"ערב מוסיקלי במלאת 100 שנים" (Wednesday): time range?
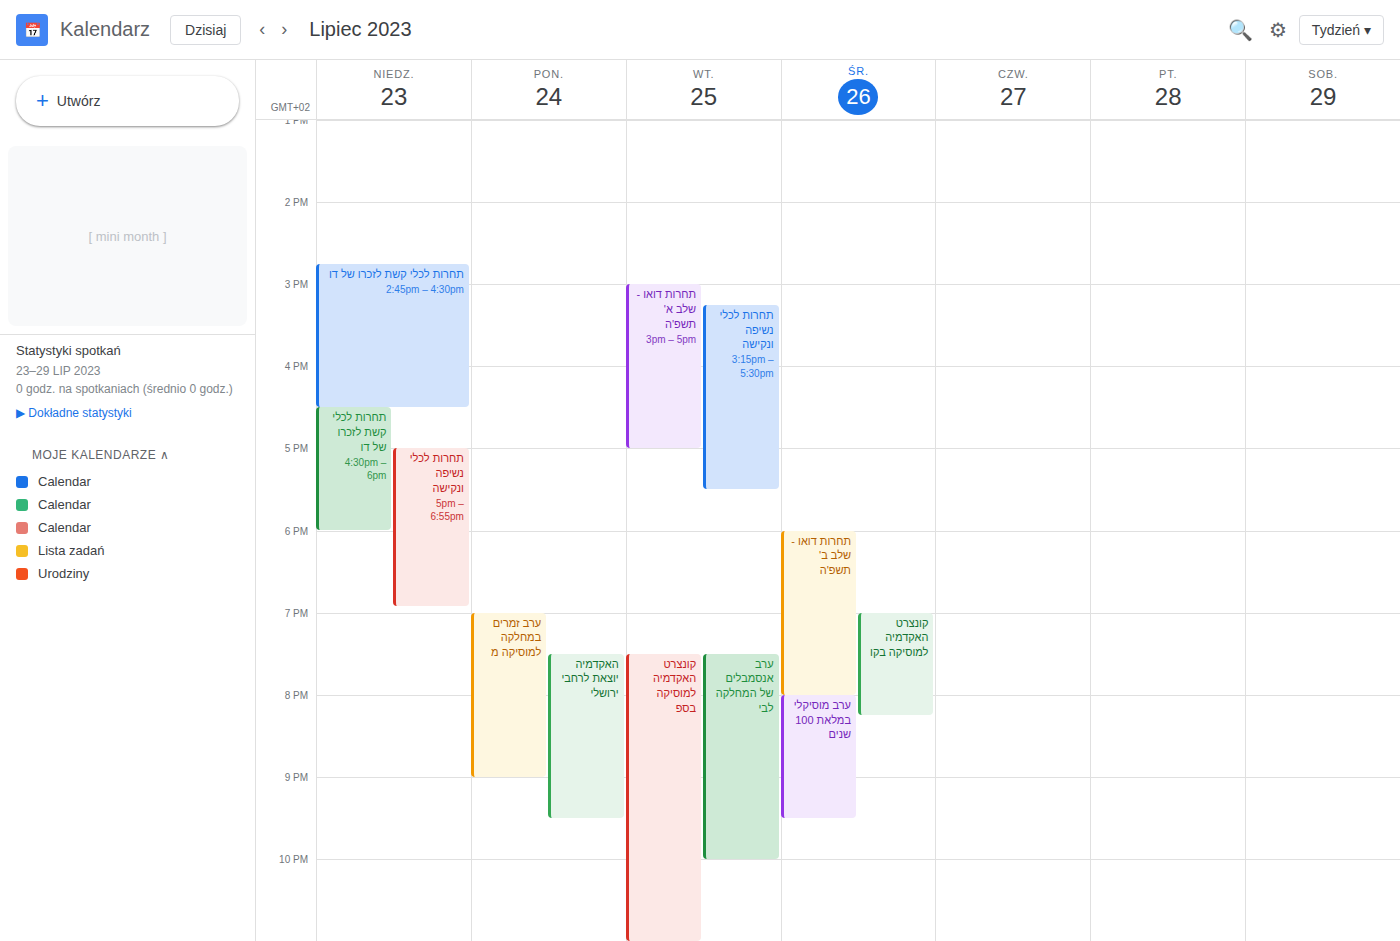
8:00 PM to 9:30 PM